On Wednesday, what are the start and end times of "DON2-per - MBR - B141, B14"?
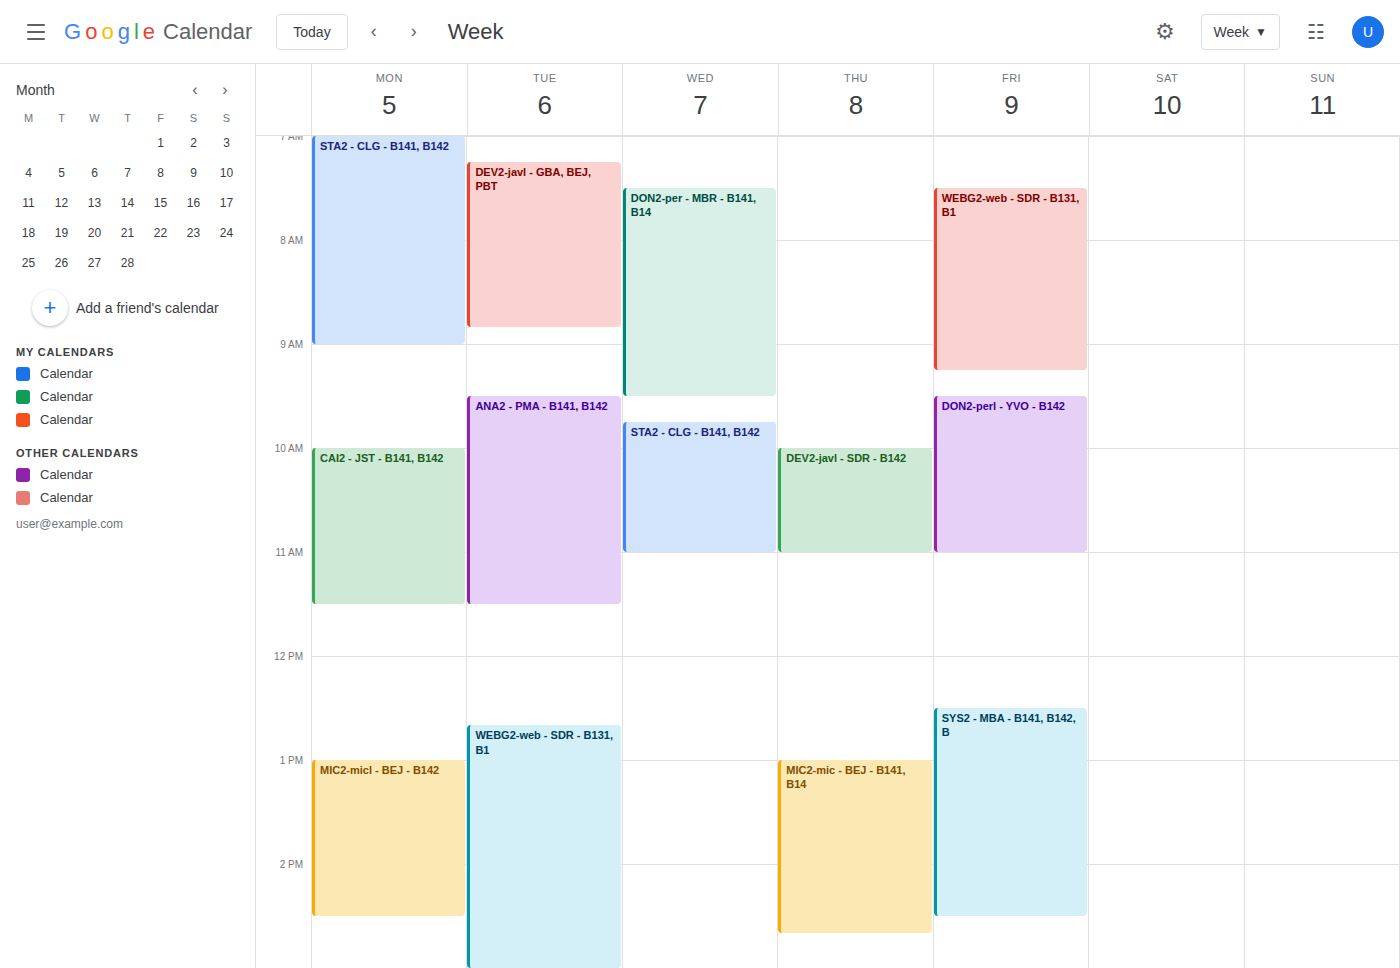
7:30 AM to 9:30 AM